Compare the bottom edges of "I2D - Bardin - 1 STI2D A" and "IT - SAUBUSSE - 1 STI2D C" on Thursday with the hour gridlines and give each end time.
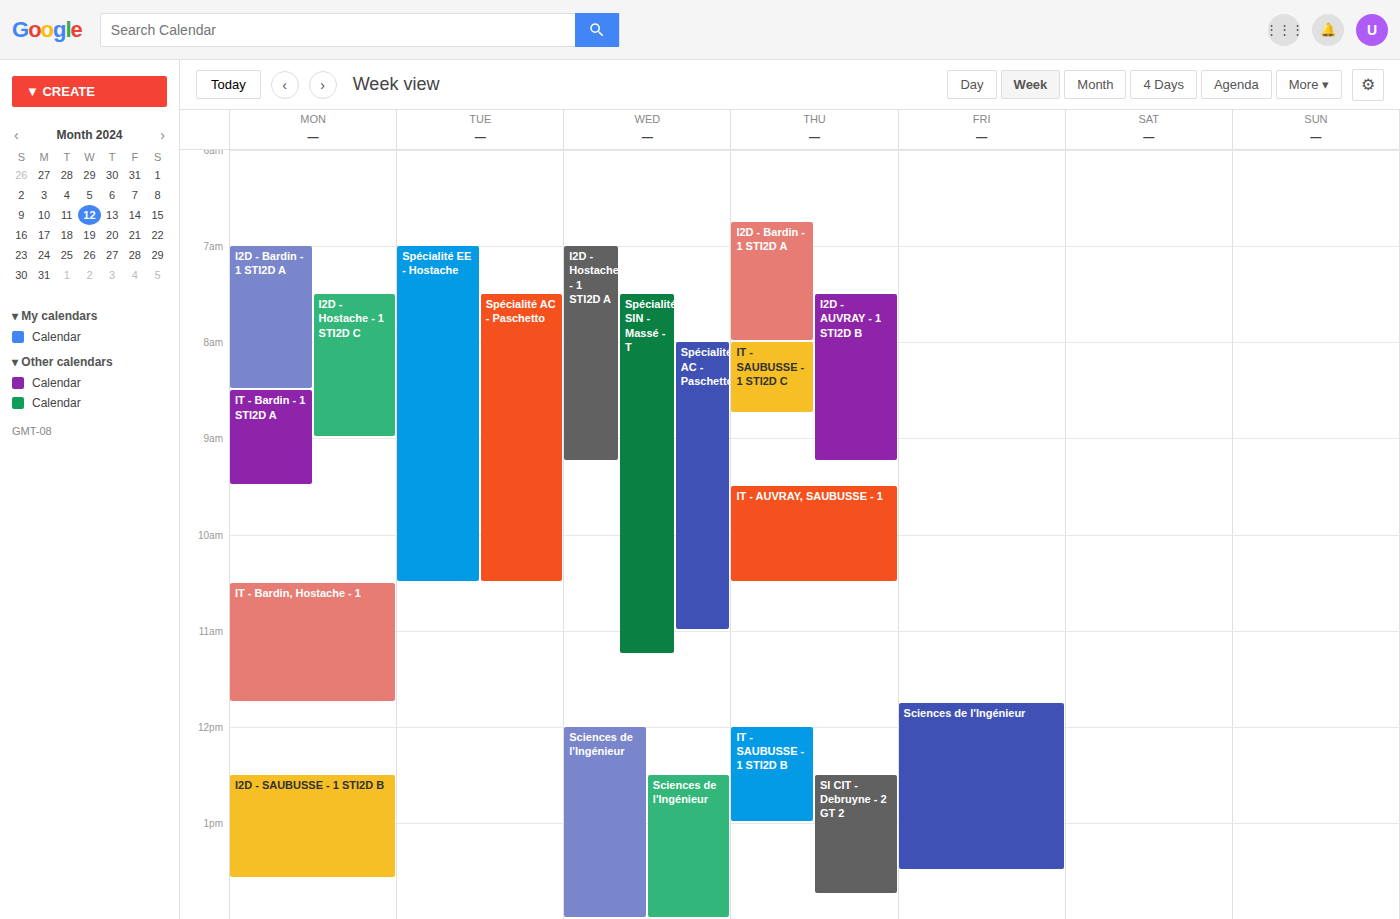
"I2D - Bardin - 1 STI2D A": 8:00 AM, exactly on the 8 AM line. "IT - SAUBUSSE - 1 STI2D C": 8:45 AM, neither: three quarters of the way from the 8 AM line to the 9 AM line.